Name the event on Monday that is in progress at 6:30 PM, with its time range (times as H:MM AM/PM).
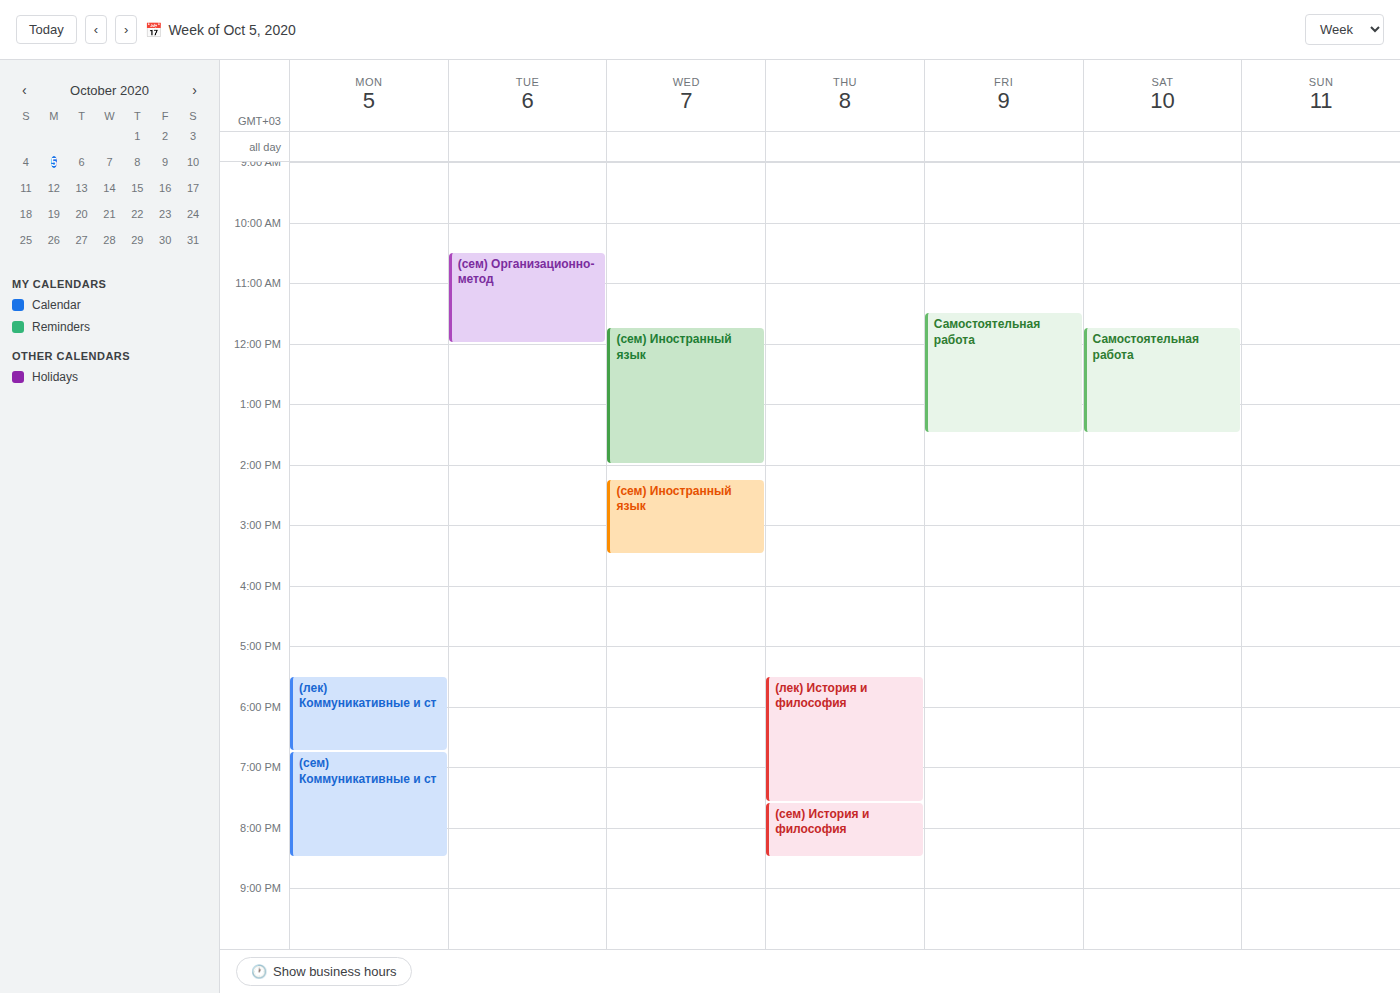
"(лек) Коммуникативные и ст", 5:30 PM to 6:45 PM